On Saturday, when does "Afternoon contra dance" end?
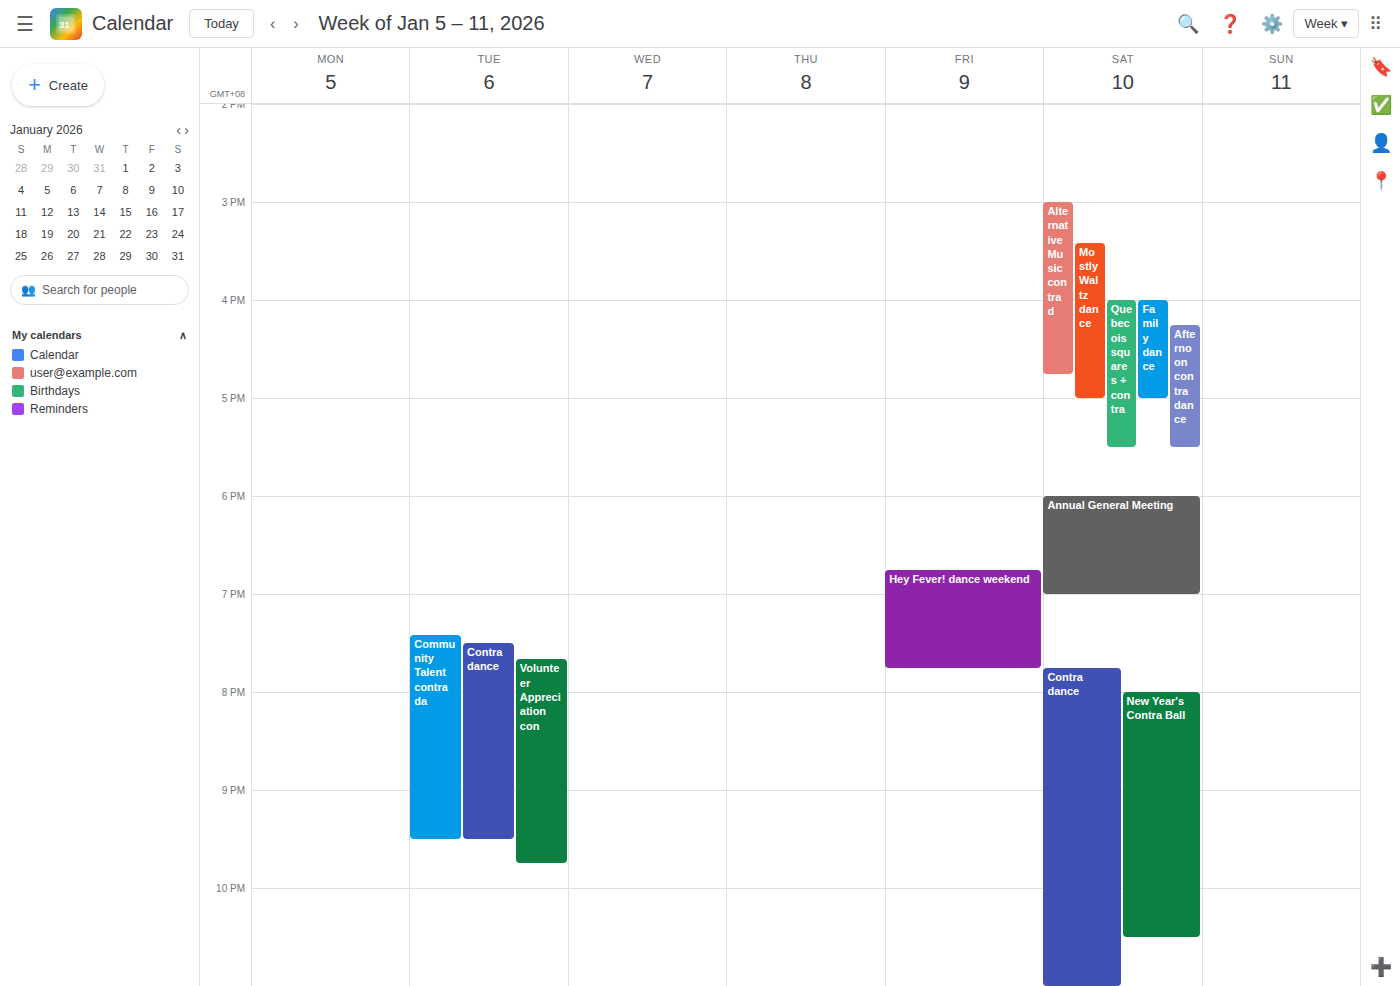
17:30